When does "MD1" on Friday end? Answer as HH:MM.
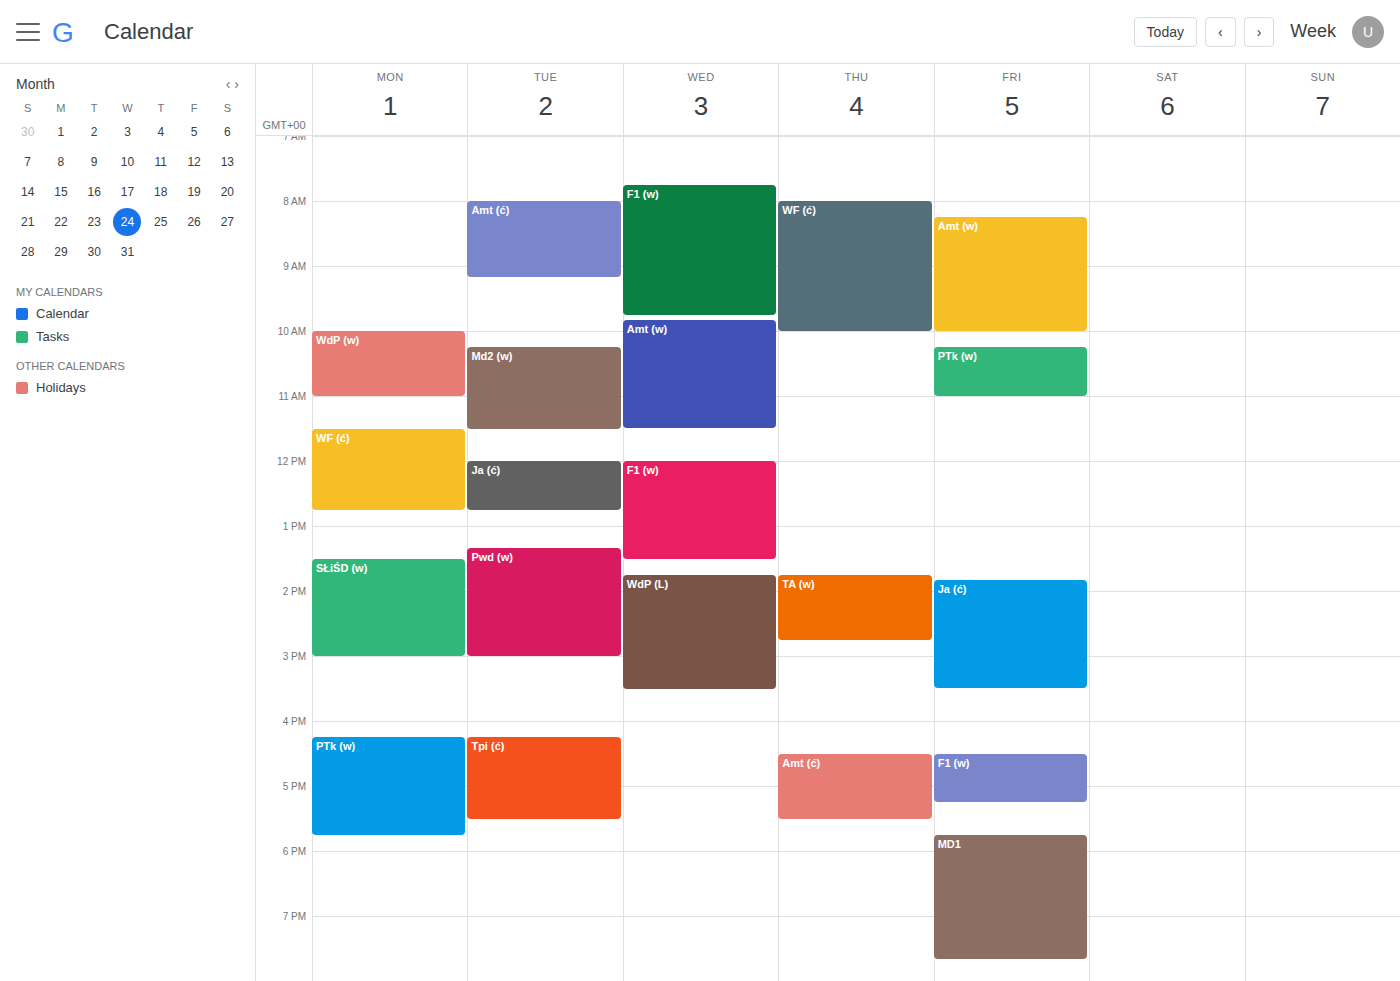
19:40